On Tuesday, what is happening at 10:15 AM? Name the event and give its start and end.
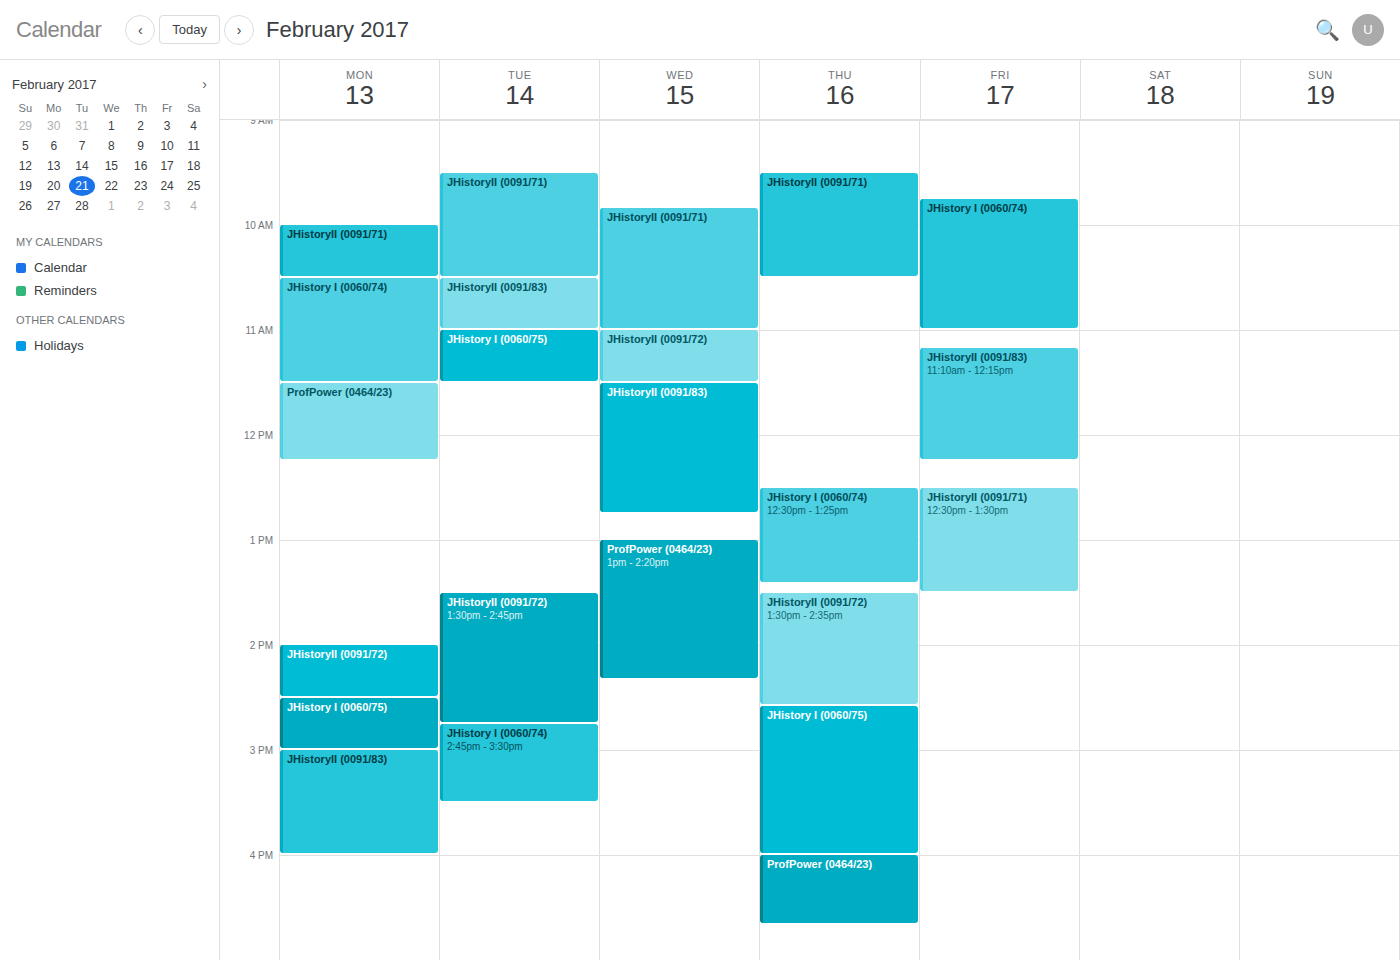
"JHistoryII (0091/71)", 9:30 AM to 10:30 AM